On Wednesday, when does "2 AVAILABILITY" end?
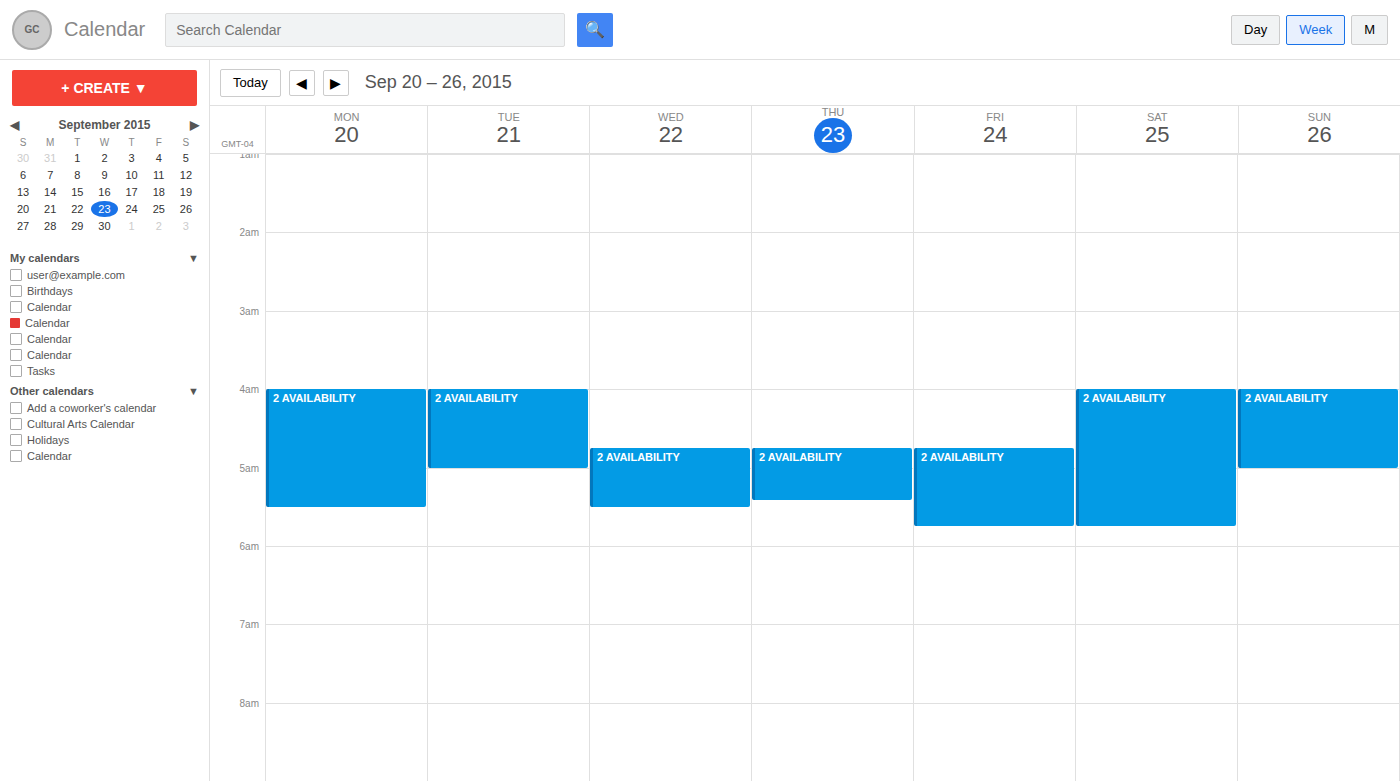
5:30 AM